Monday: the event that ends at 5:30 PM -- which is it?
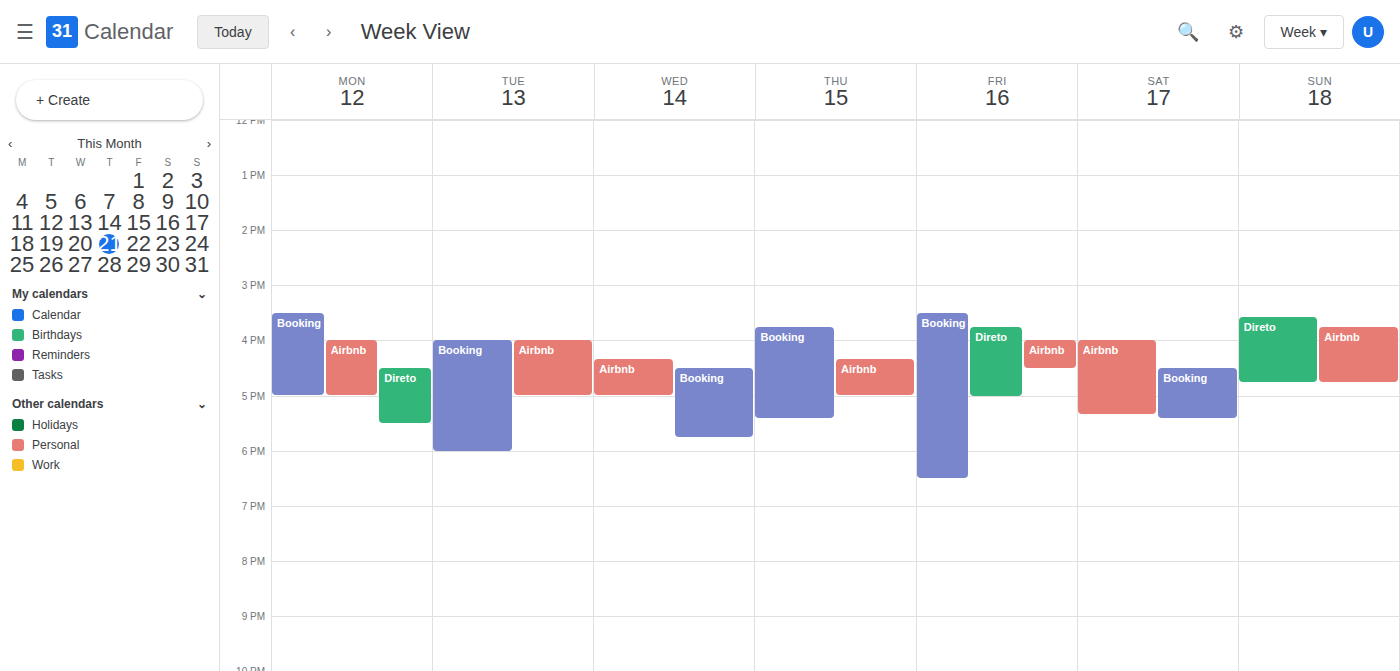
"Direto"